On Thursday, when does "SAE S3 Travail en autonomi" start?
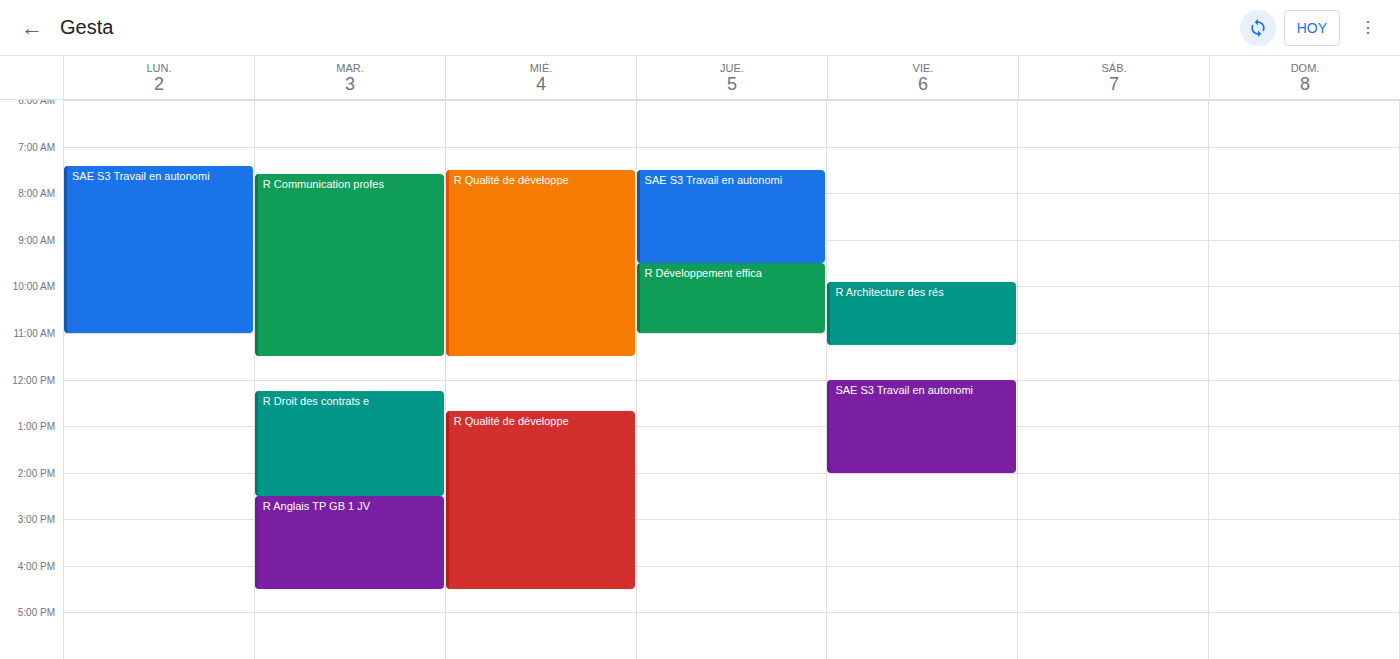
7:30 AM